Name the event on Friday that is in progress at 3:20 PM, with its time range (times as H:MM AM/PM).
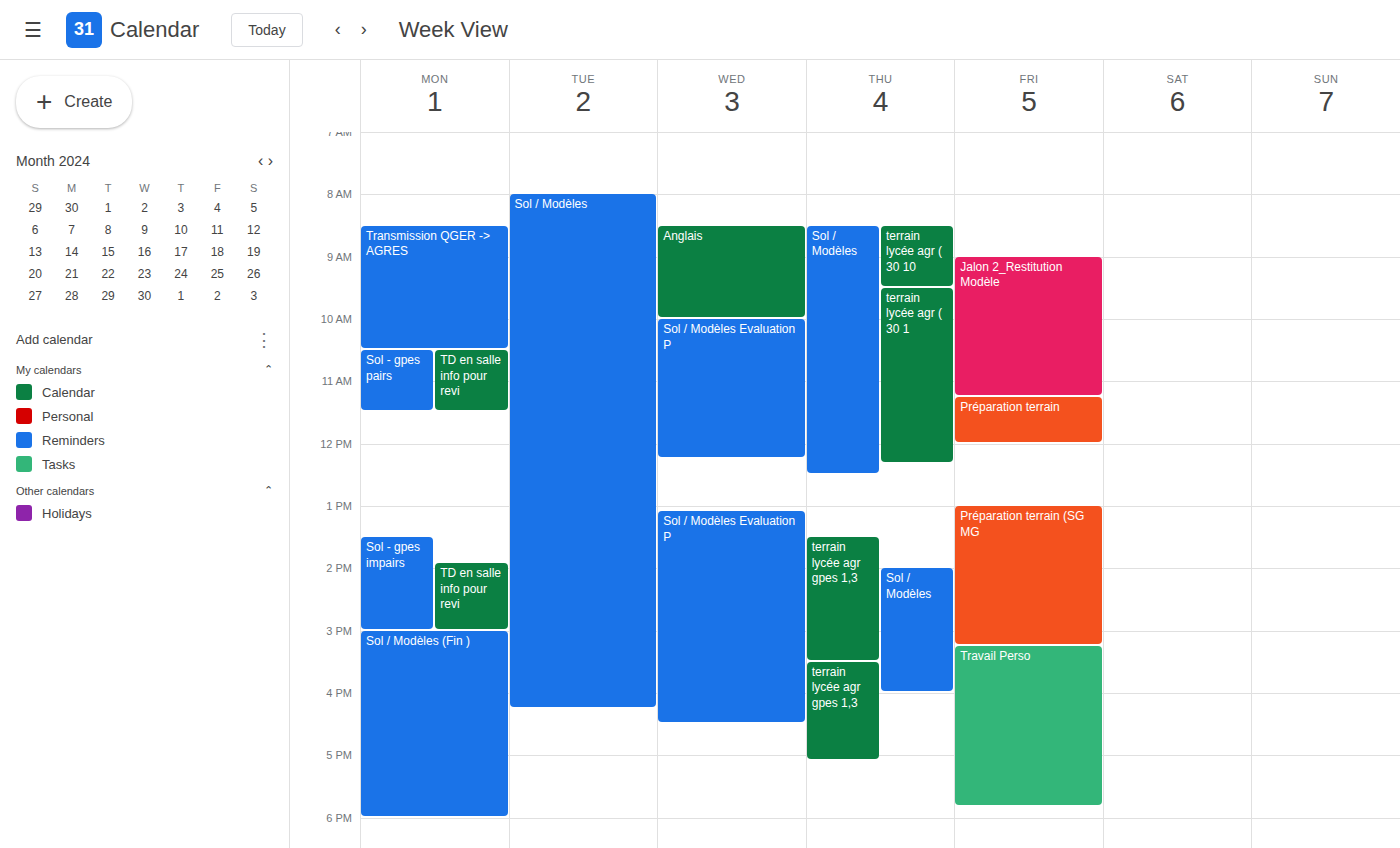
"Travail Perso", 3:15 PM to 5:50 PM